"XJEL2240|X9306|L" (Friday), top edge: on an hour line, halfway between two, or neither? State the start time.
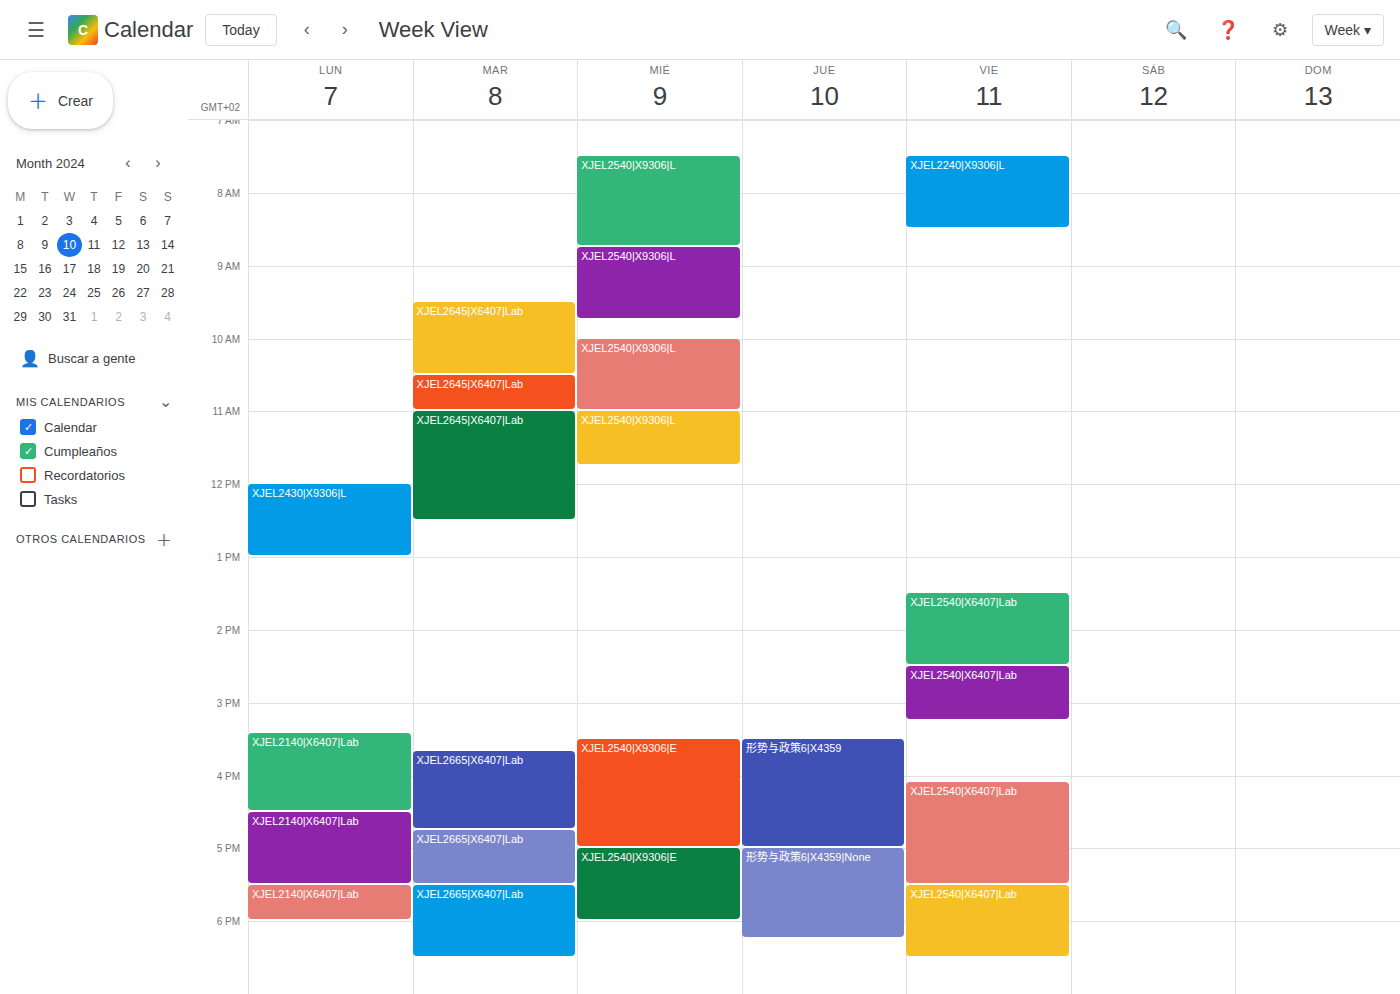
7:30 AM -- halfway between the 7 AM and 8 AM lines.